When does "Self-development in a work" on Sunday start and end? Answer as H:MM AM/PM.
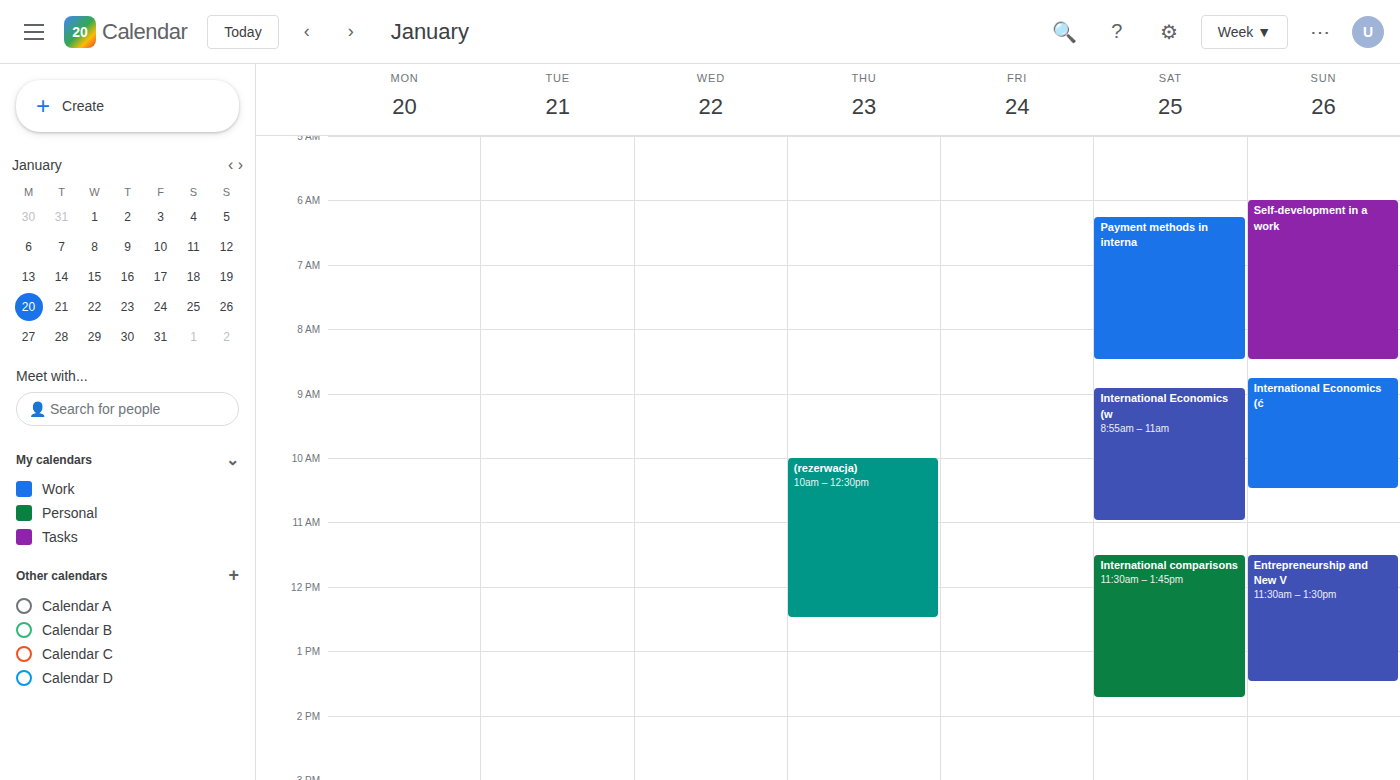
6:00 AM to 8:30 AM